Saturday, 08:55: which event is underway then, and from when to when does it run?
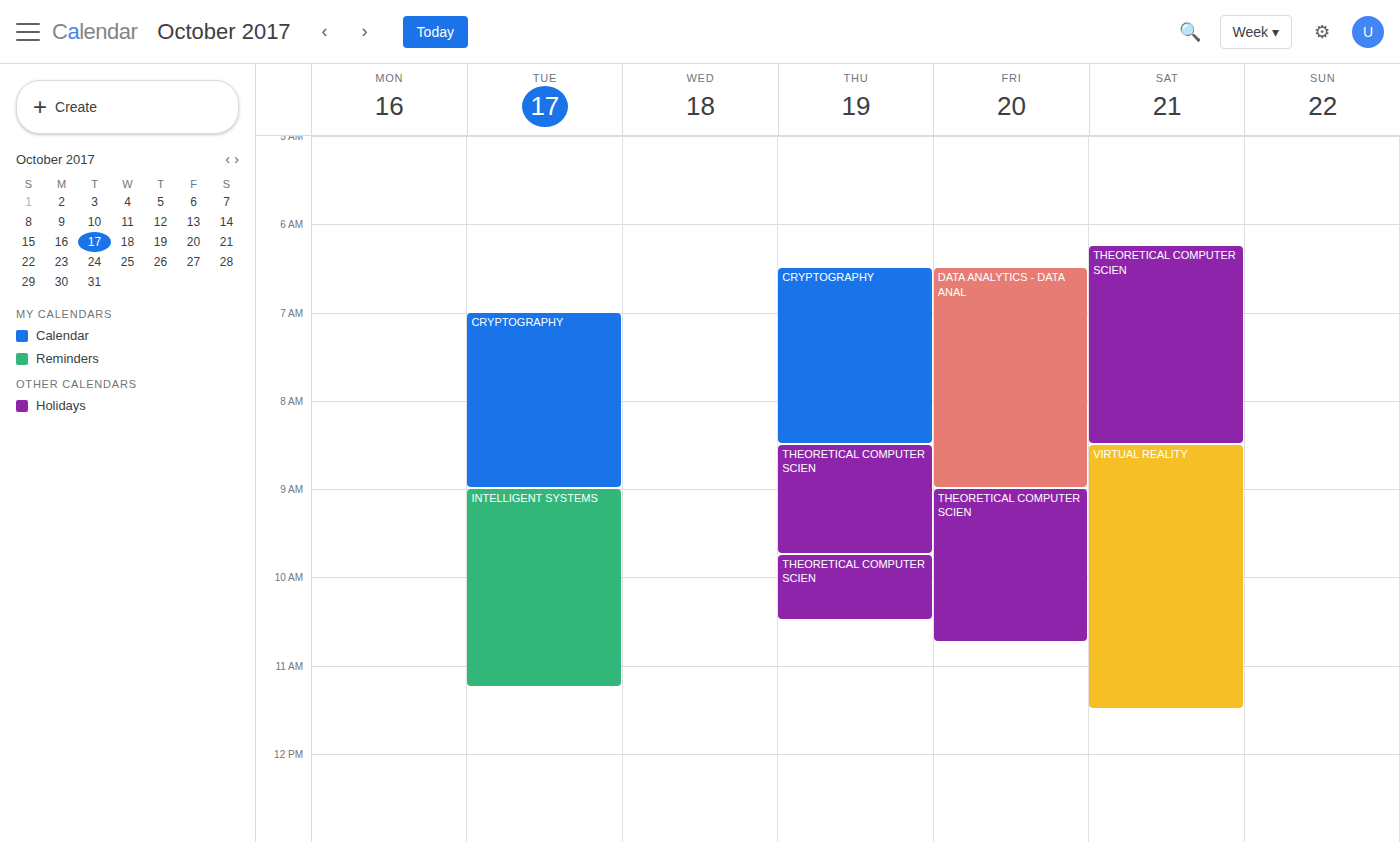
"VIRTUAL REALITY", 08:30 to 11:30